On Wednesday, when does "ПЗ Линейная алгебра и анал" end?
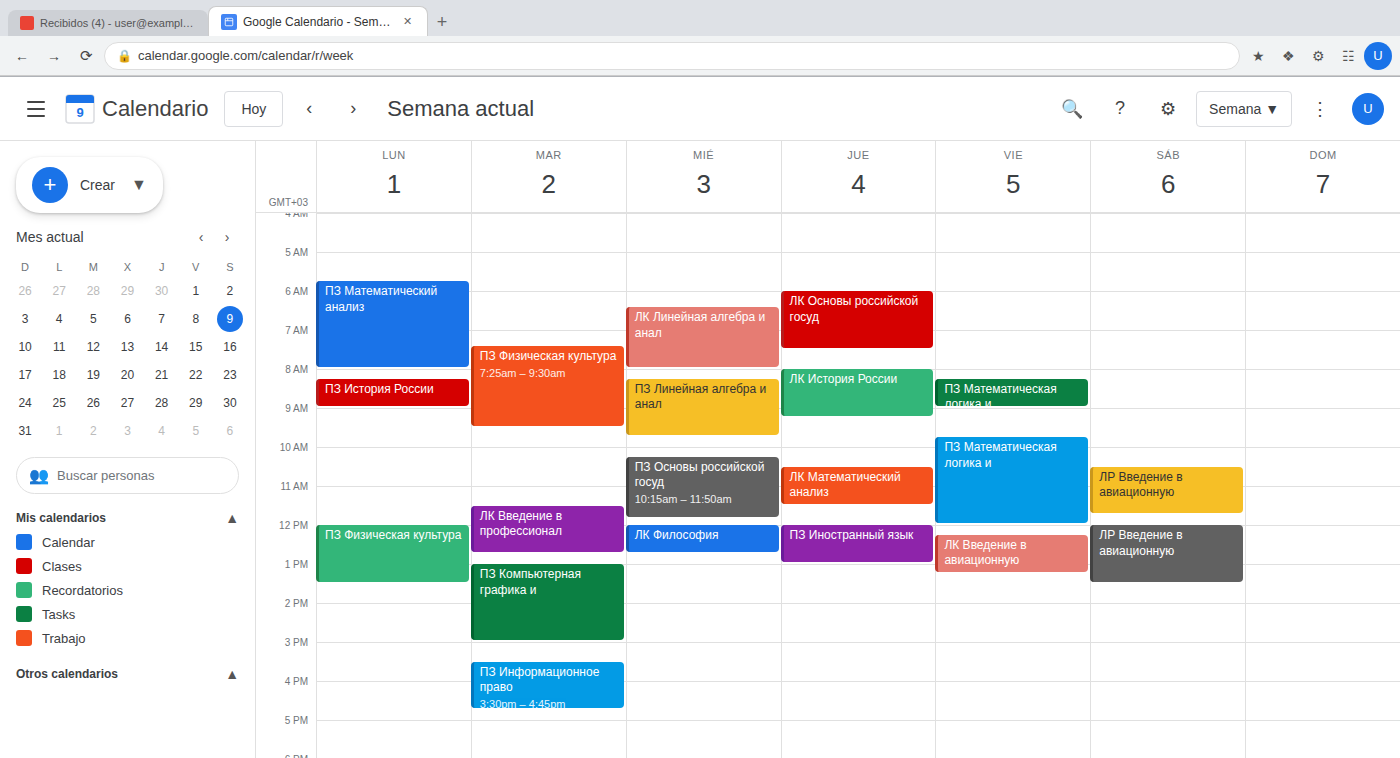
09:45